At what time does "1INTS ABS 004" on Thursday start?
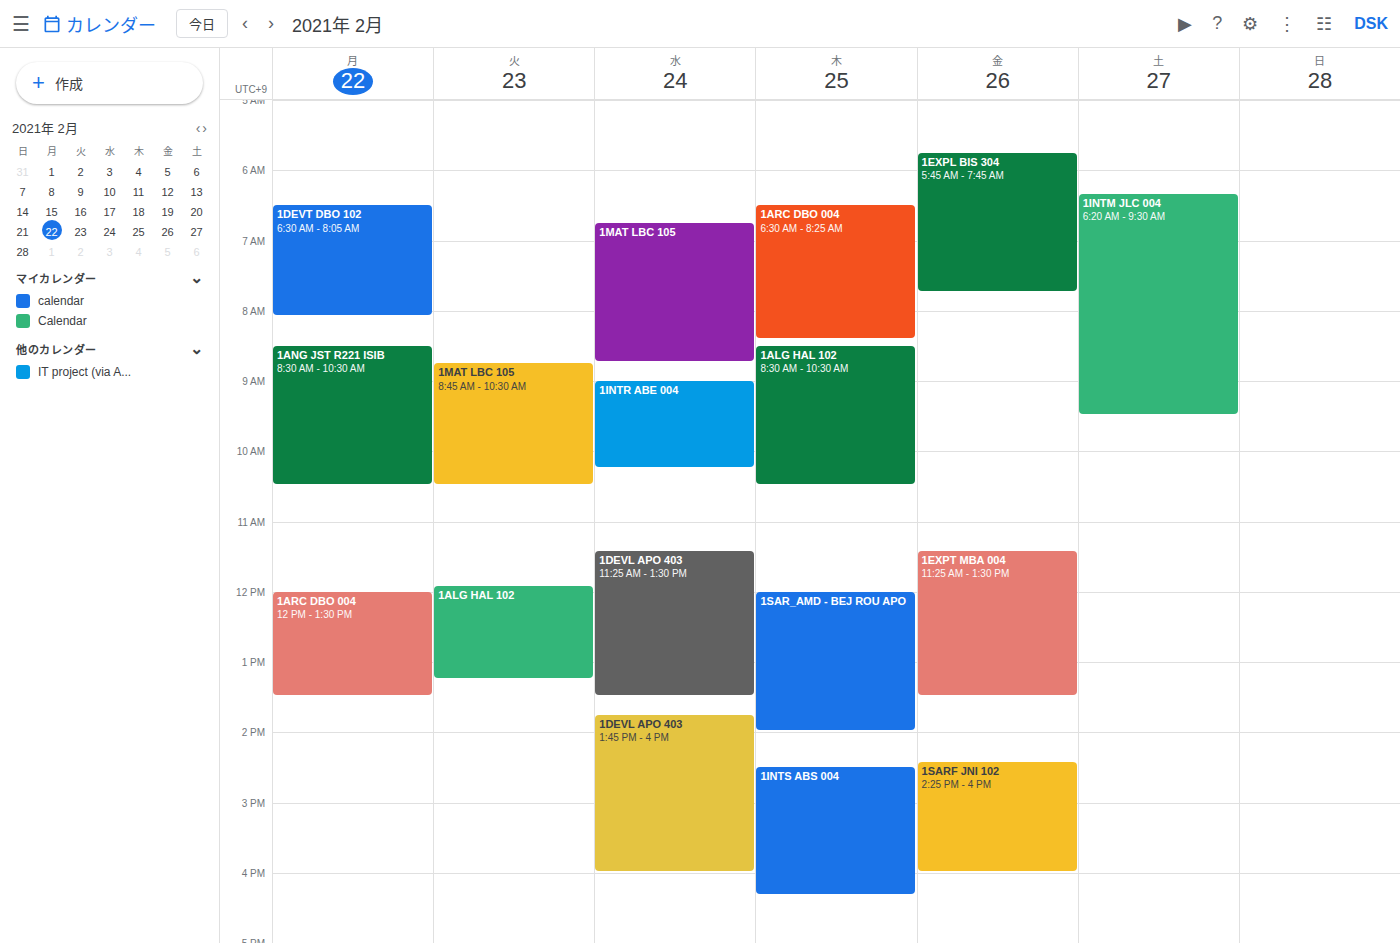
2:30 PM